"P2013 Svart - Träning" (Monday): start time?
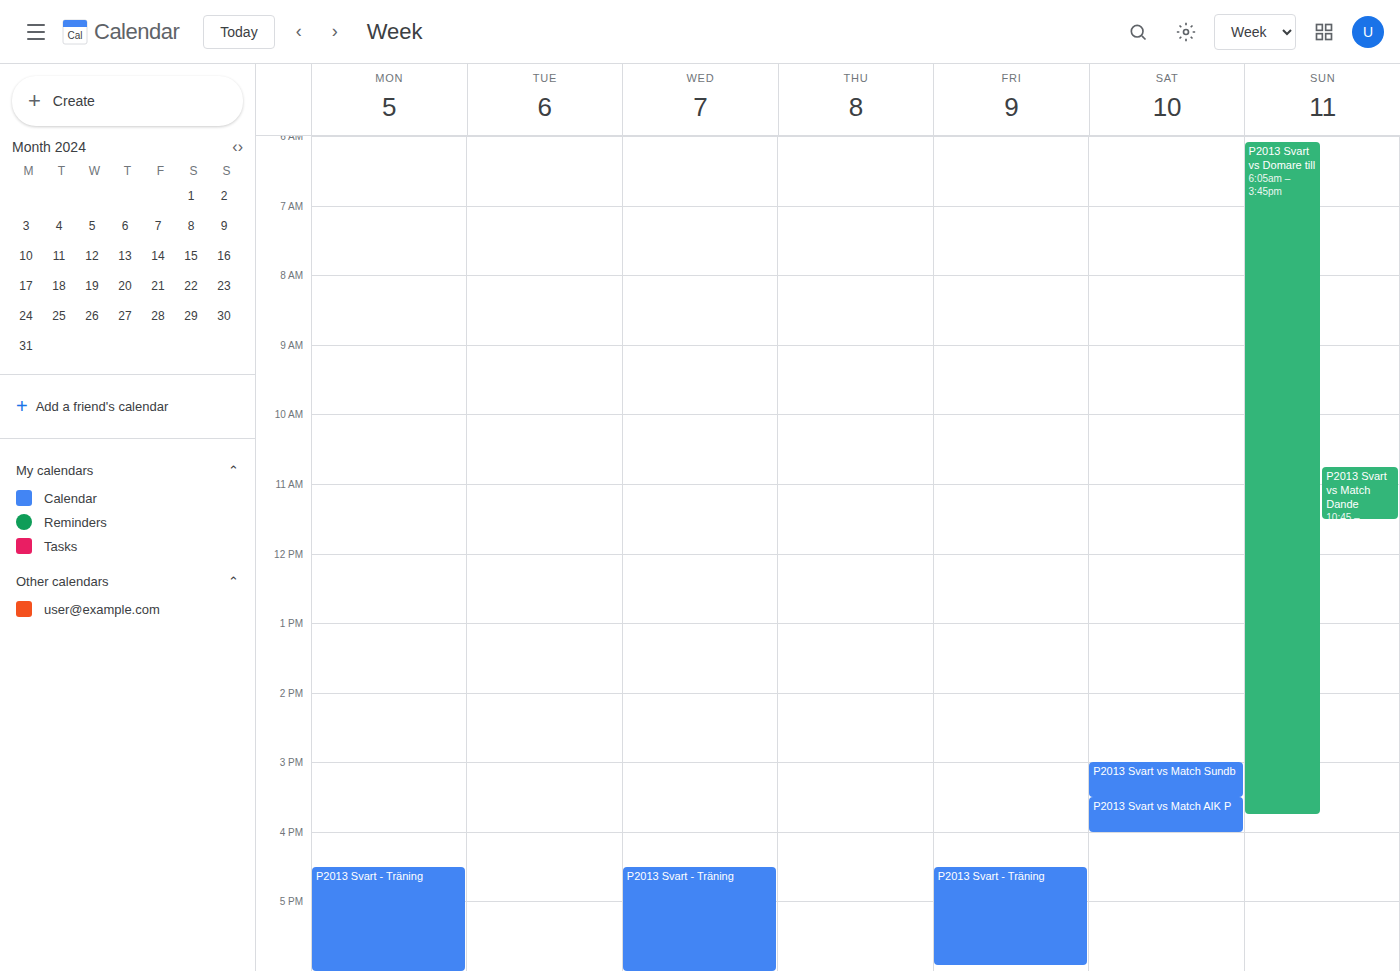
4:30 PM